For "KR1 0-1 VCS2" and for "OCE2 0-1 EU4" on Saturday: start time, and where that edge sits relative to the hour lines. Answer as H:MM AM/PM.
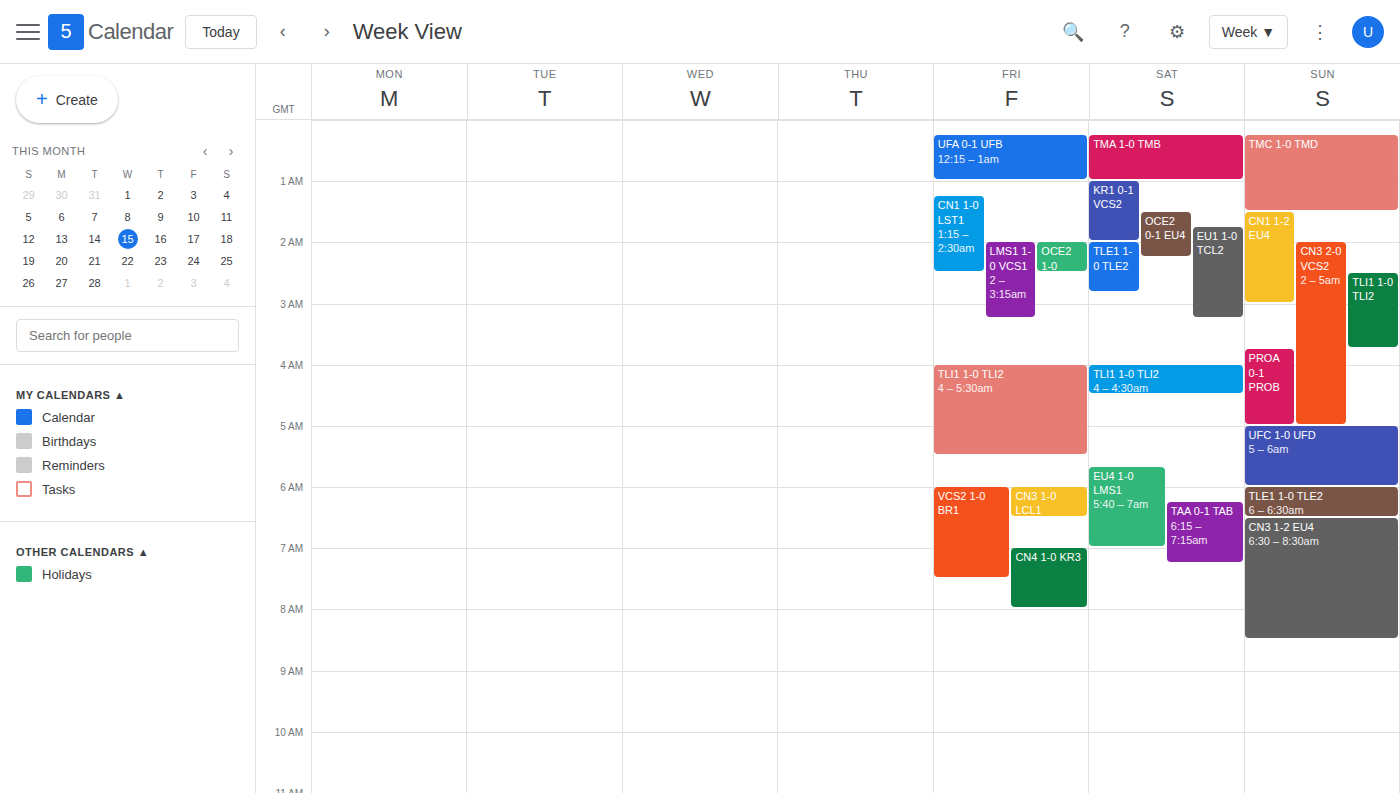
"KR1 0-1 VCS2": 1:00 AM, exactly on the 1 AM line. "OCE2 0-1 EU4": 1:30 AM, halfway between the 1 AM and 2 AM lines.